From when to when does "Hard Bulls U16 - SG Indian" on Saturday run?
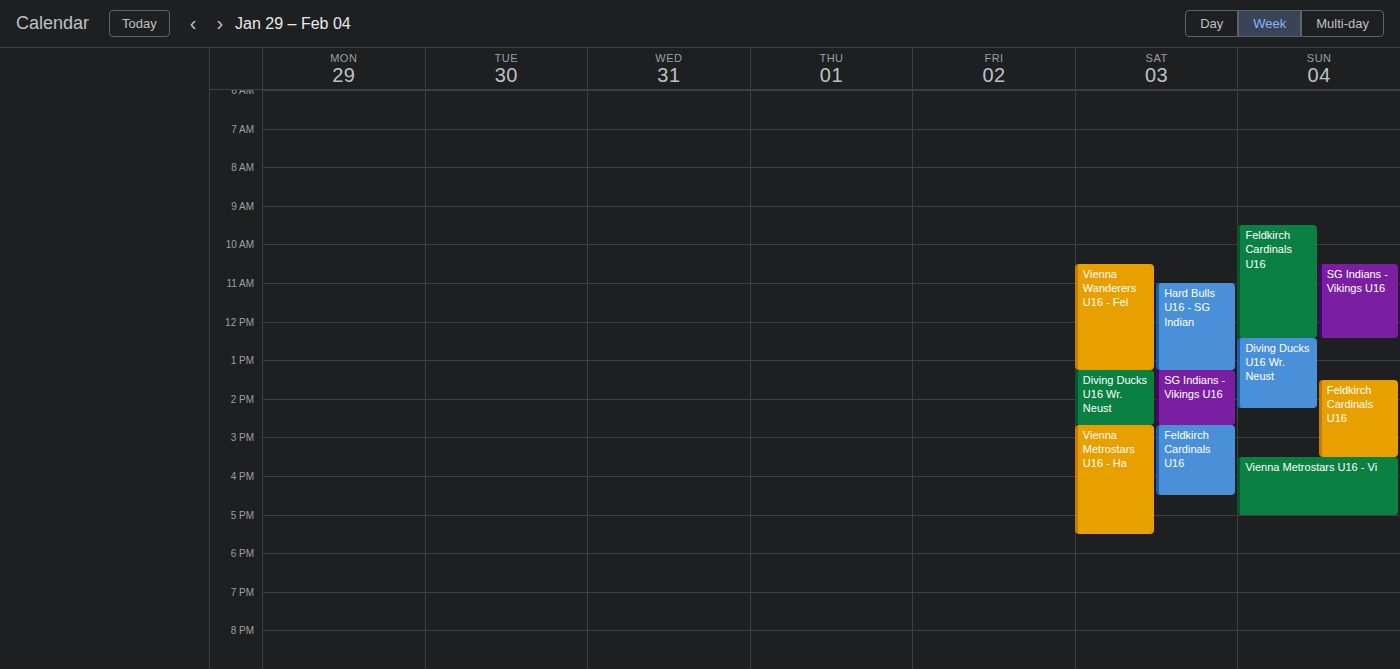
11:00 AM to 1:15 PM